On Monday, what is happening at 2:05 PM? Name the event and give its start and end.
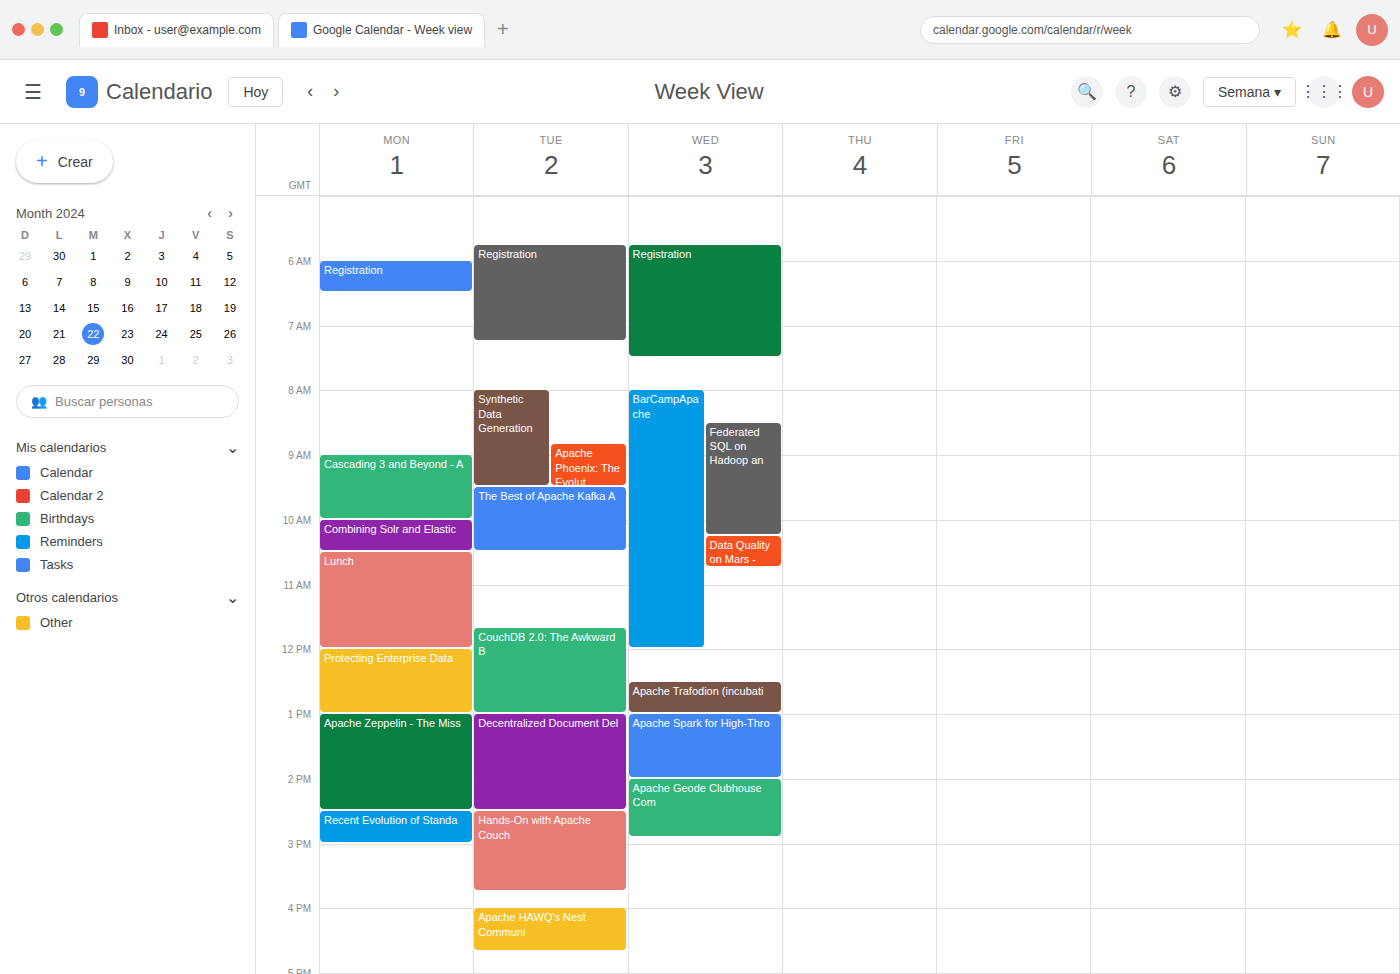
"Apache Zeppelin - The Miss", 1:00 PM to 2:30 PM